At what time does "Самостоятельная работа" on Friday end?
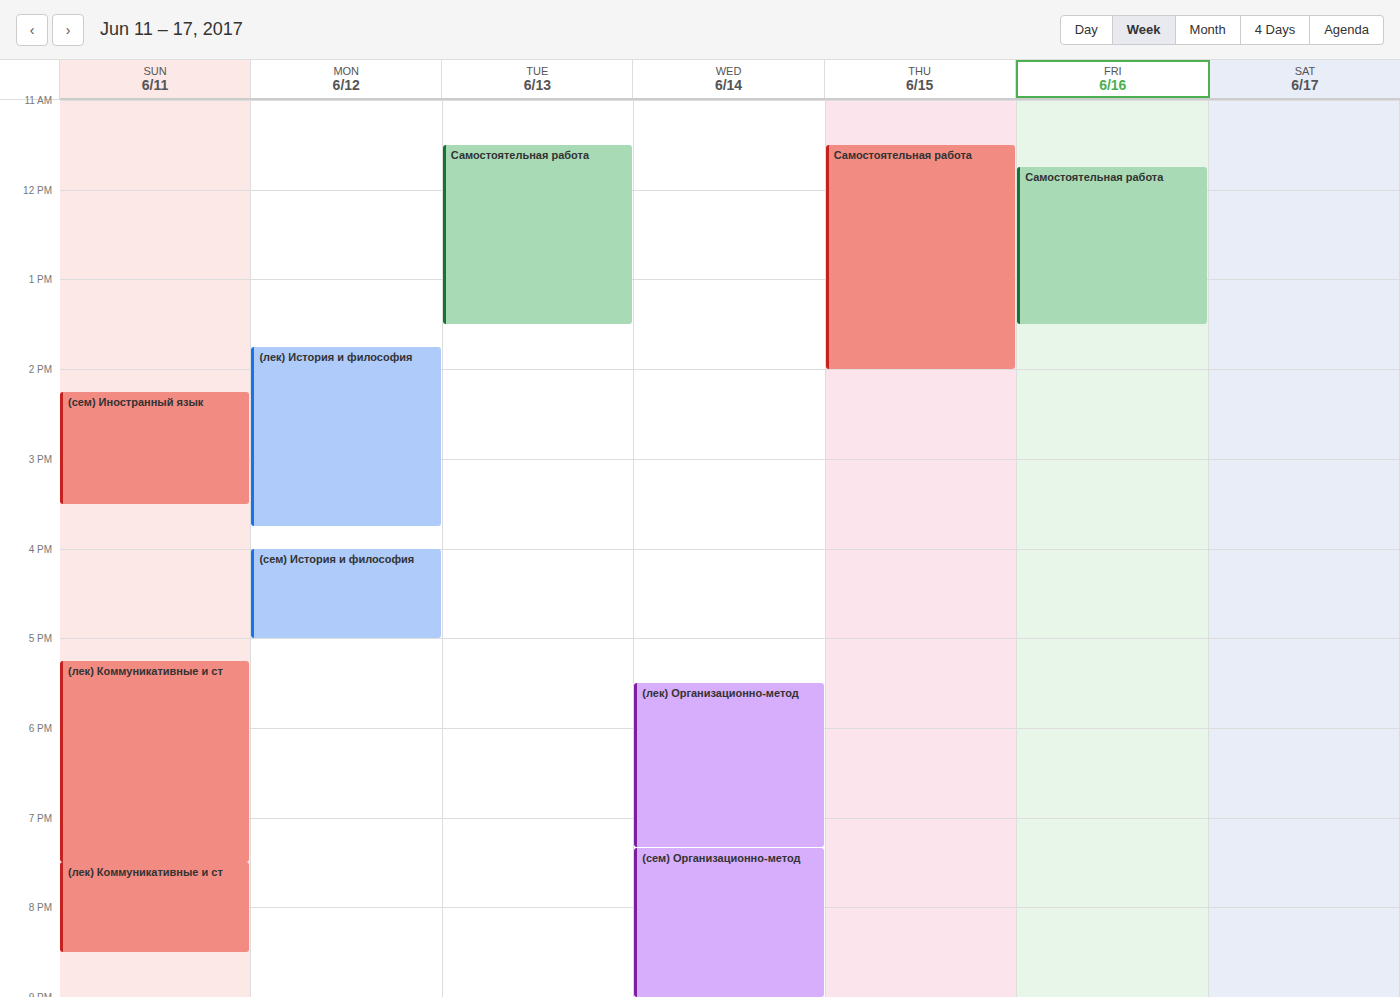
1:30 PM